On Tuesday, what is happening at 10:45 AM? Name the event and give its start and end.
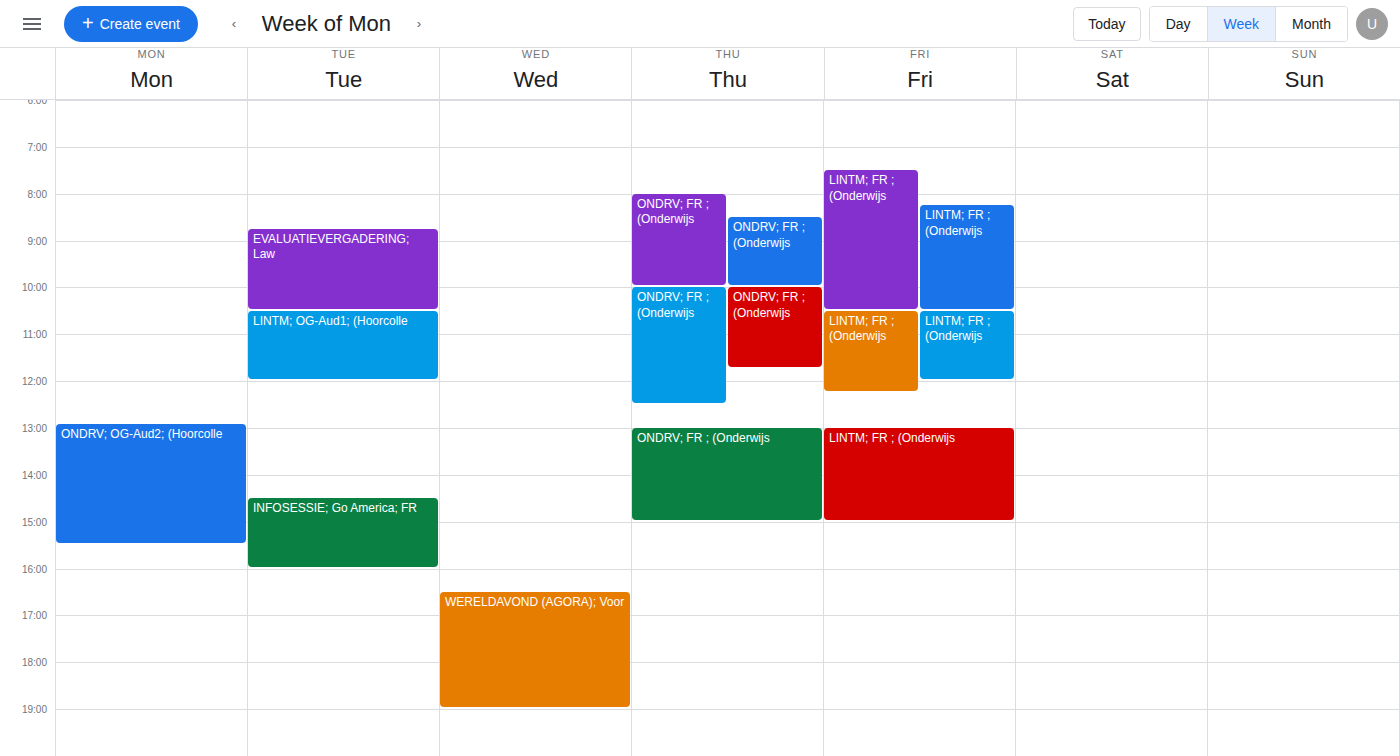
"LINTM; OG-Aud1; (Hoorcolle", 10:30 AM to 12:00 PM